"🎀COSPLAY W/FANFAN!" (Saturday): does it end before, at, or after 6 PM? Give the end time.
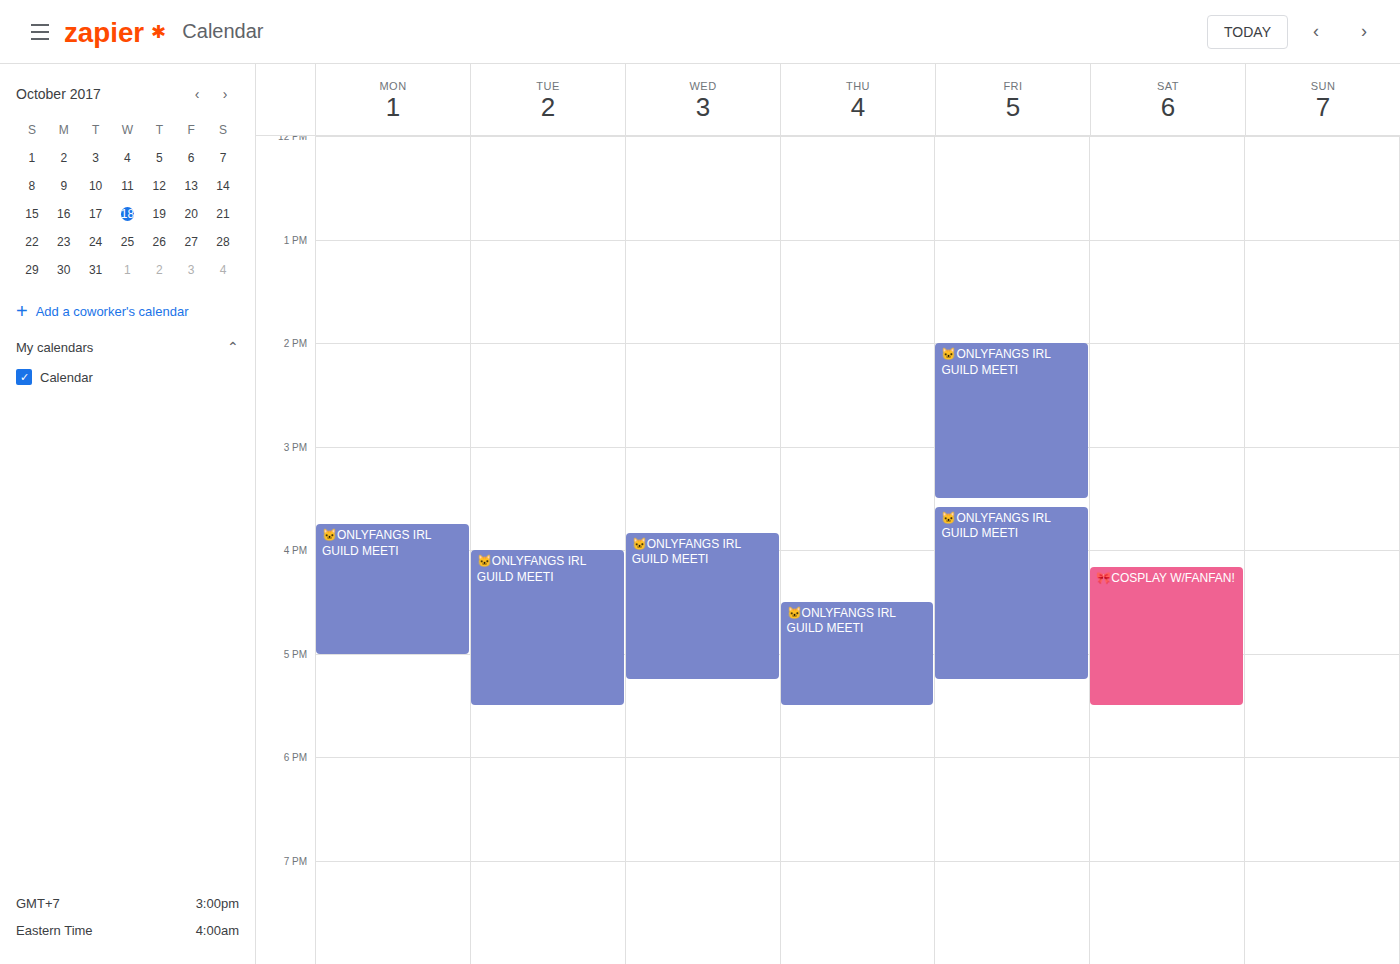
5:30 PM -- before 6 PM, 30 minutes above the 6 PM line.